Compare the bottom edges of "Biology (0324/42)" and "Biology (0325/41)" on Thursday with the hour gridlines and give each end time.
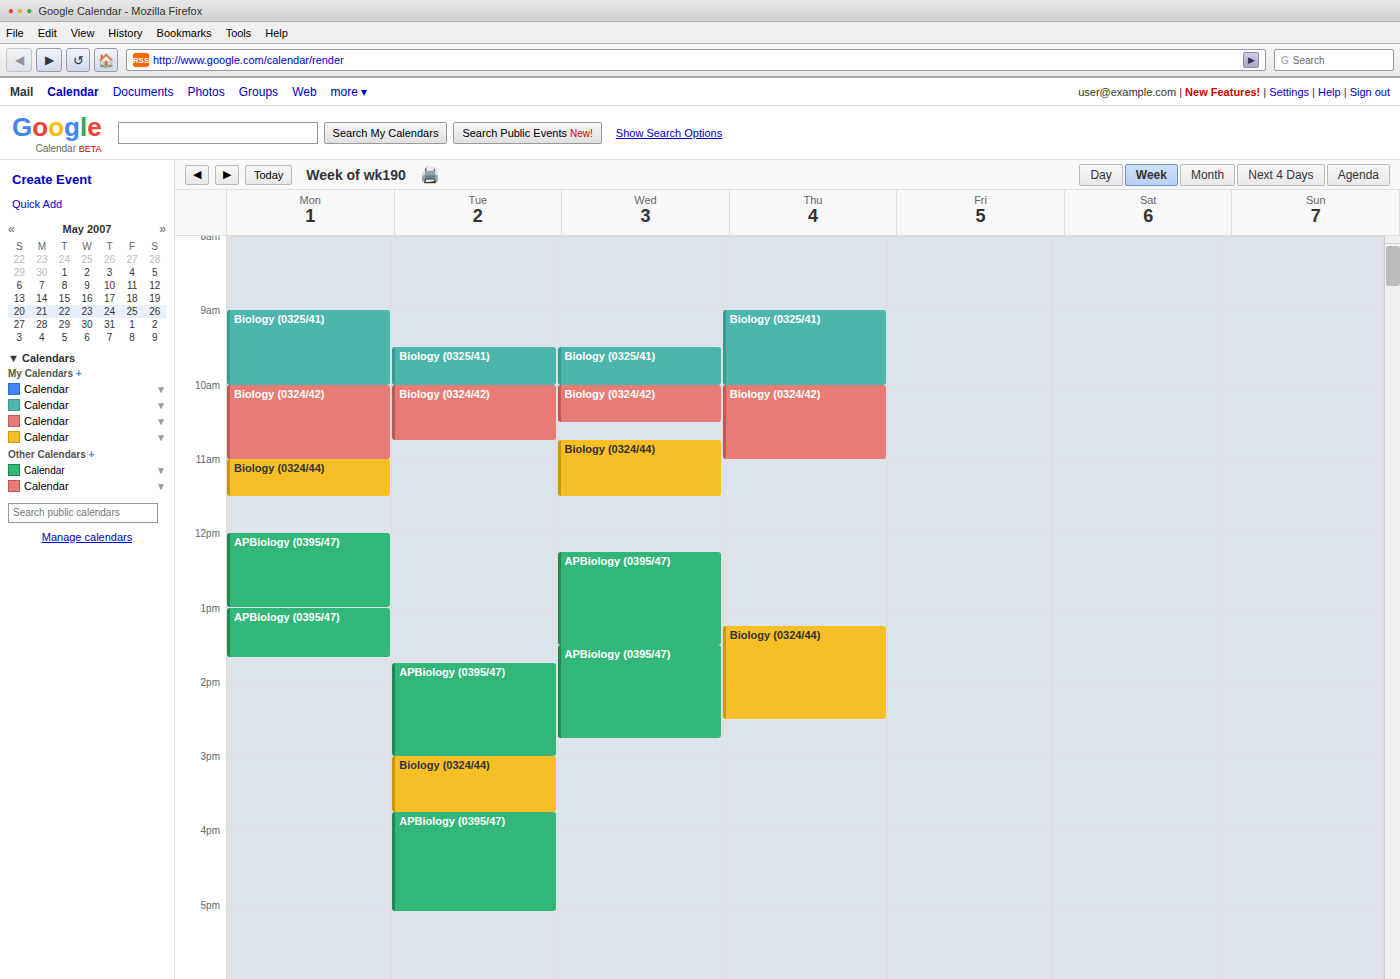
"Biology (0324/42)": 11:00, exactly on the 11:00 line. "Biology (0325/41)": 10:00, exactly on the 10:00 line.